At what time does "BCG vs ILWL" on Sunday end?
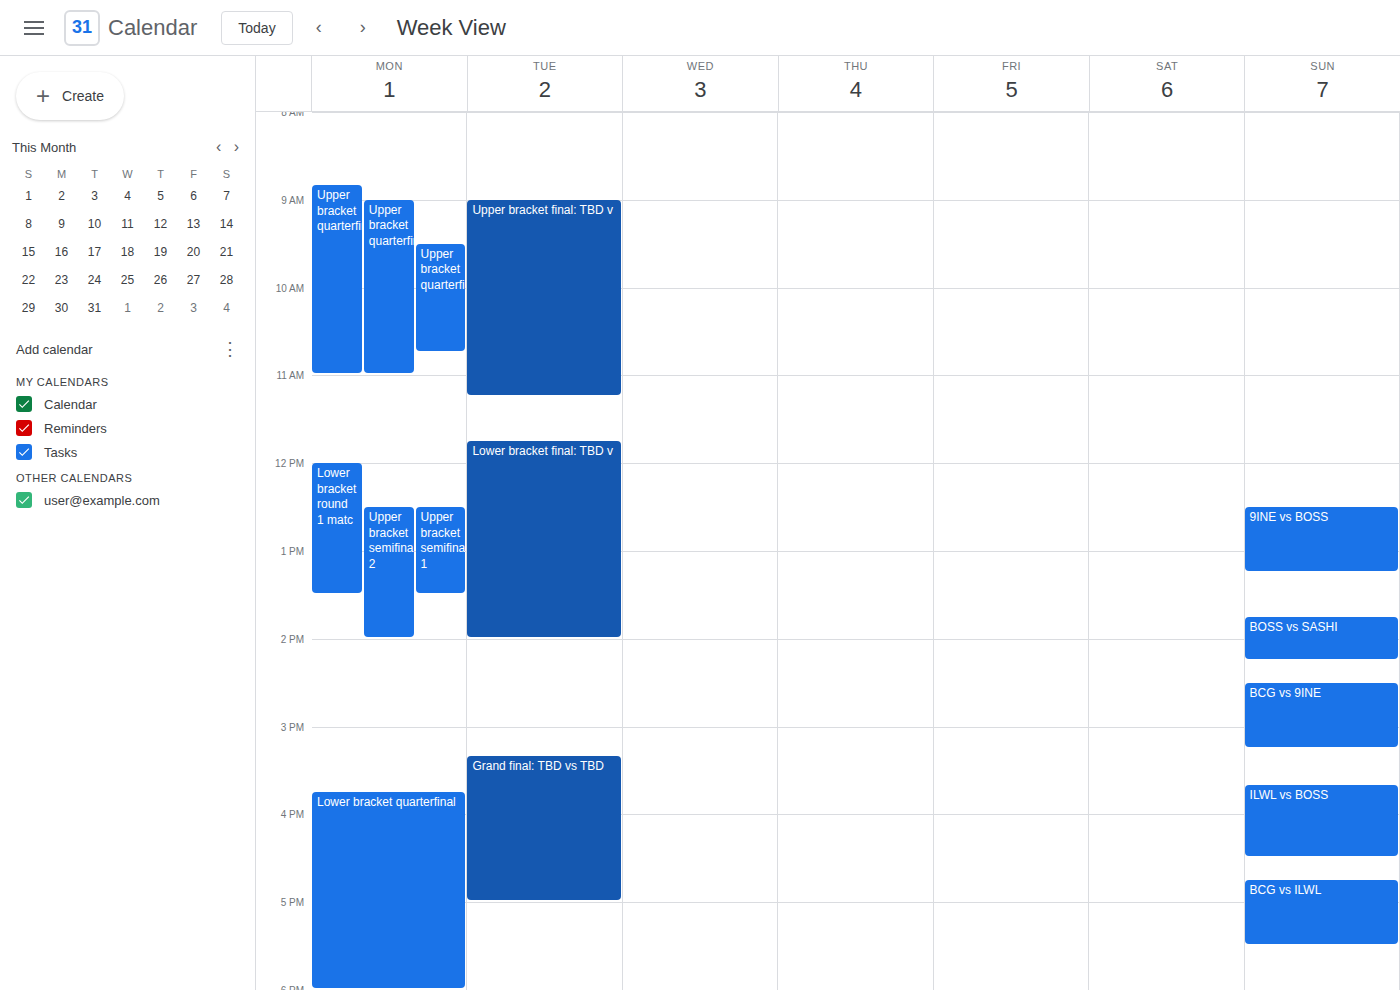
5:30 PM